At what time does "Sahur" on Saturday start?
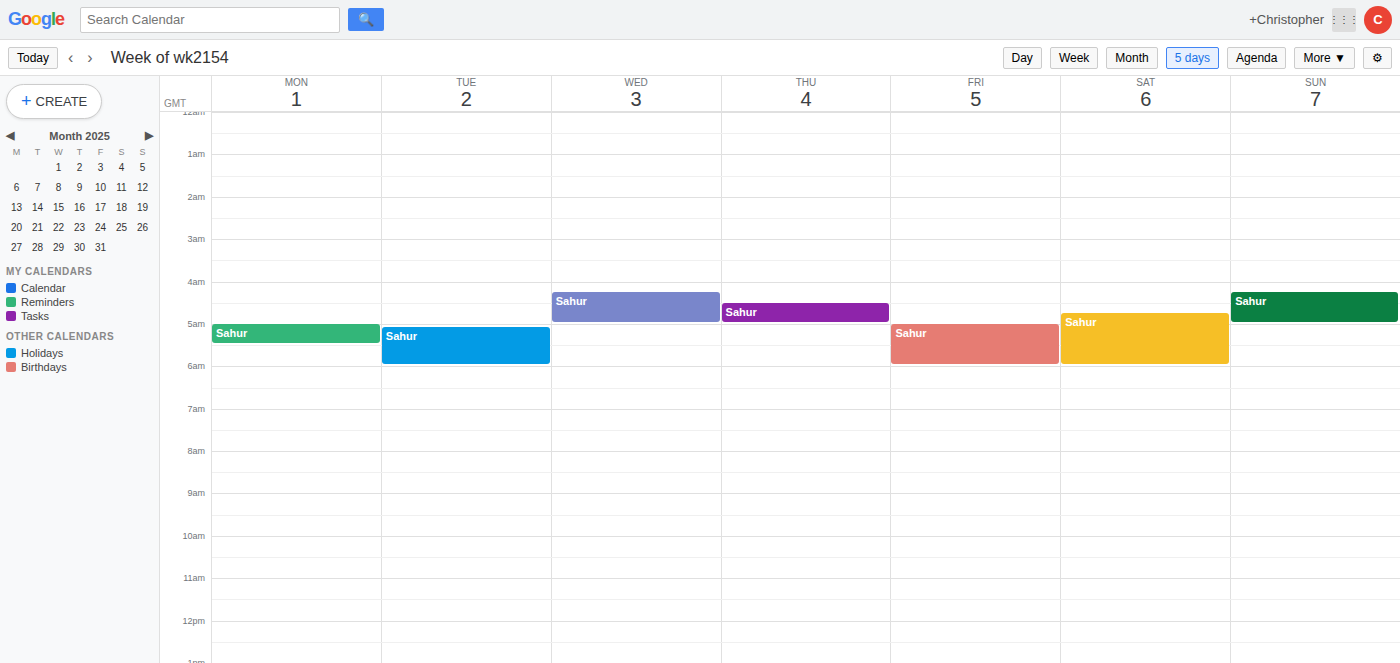
4:45 AM